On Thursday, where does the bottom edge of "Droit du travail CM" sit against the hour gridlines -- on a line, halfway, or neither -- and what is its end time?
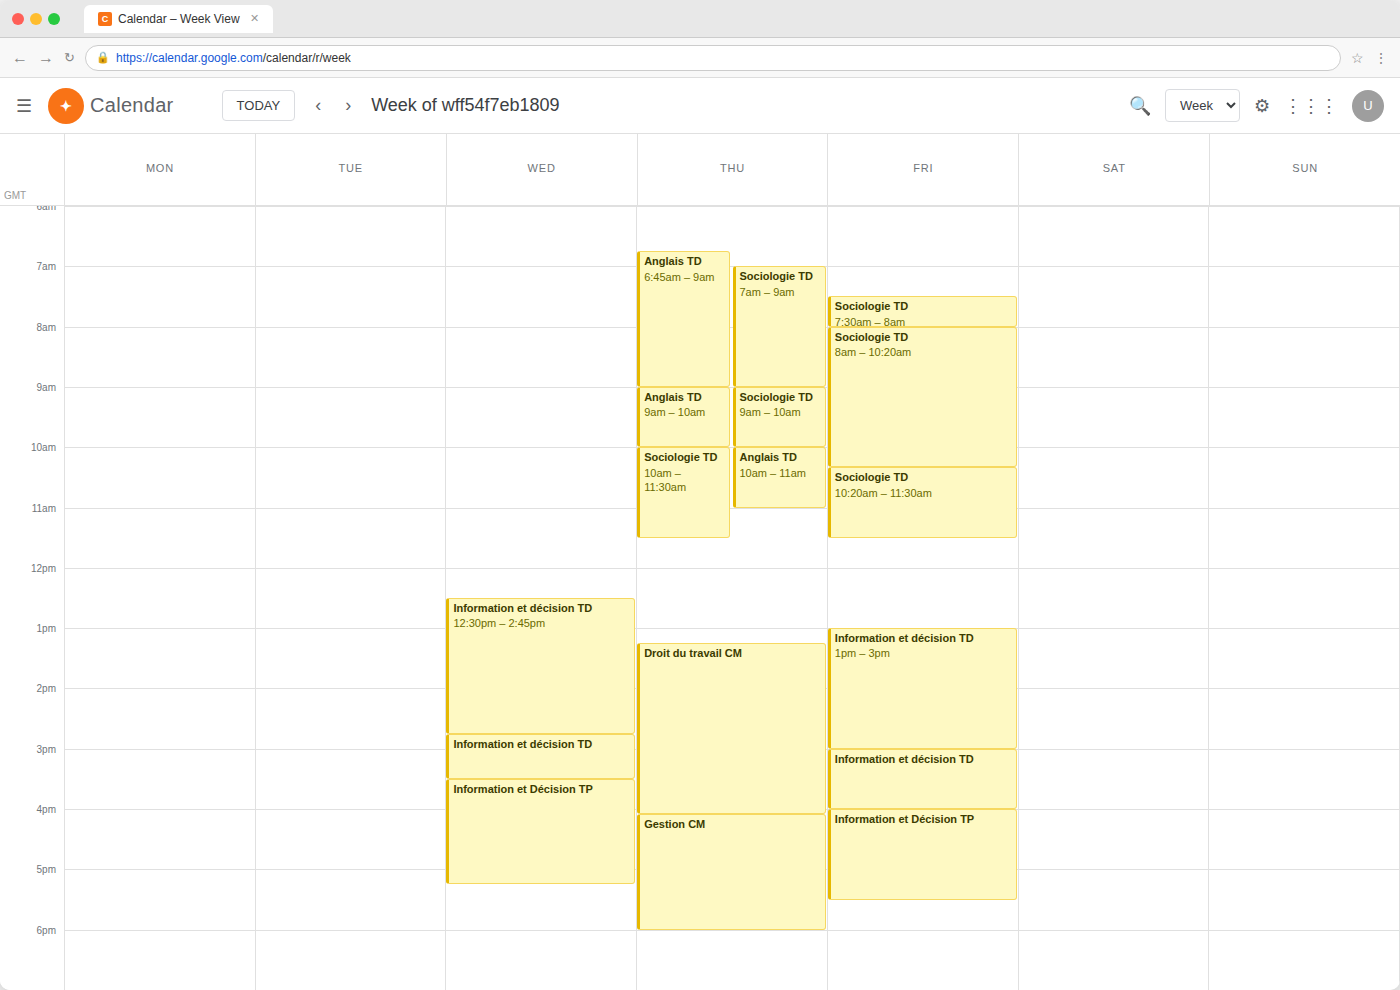
16:05 -- neither: 5 minutes below the 16:00 line and 55 minutes above the 17:00 line.